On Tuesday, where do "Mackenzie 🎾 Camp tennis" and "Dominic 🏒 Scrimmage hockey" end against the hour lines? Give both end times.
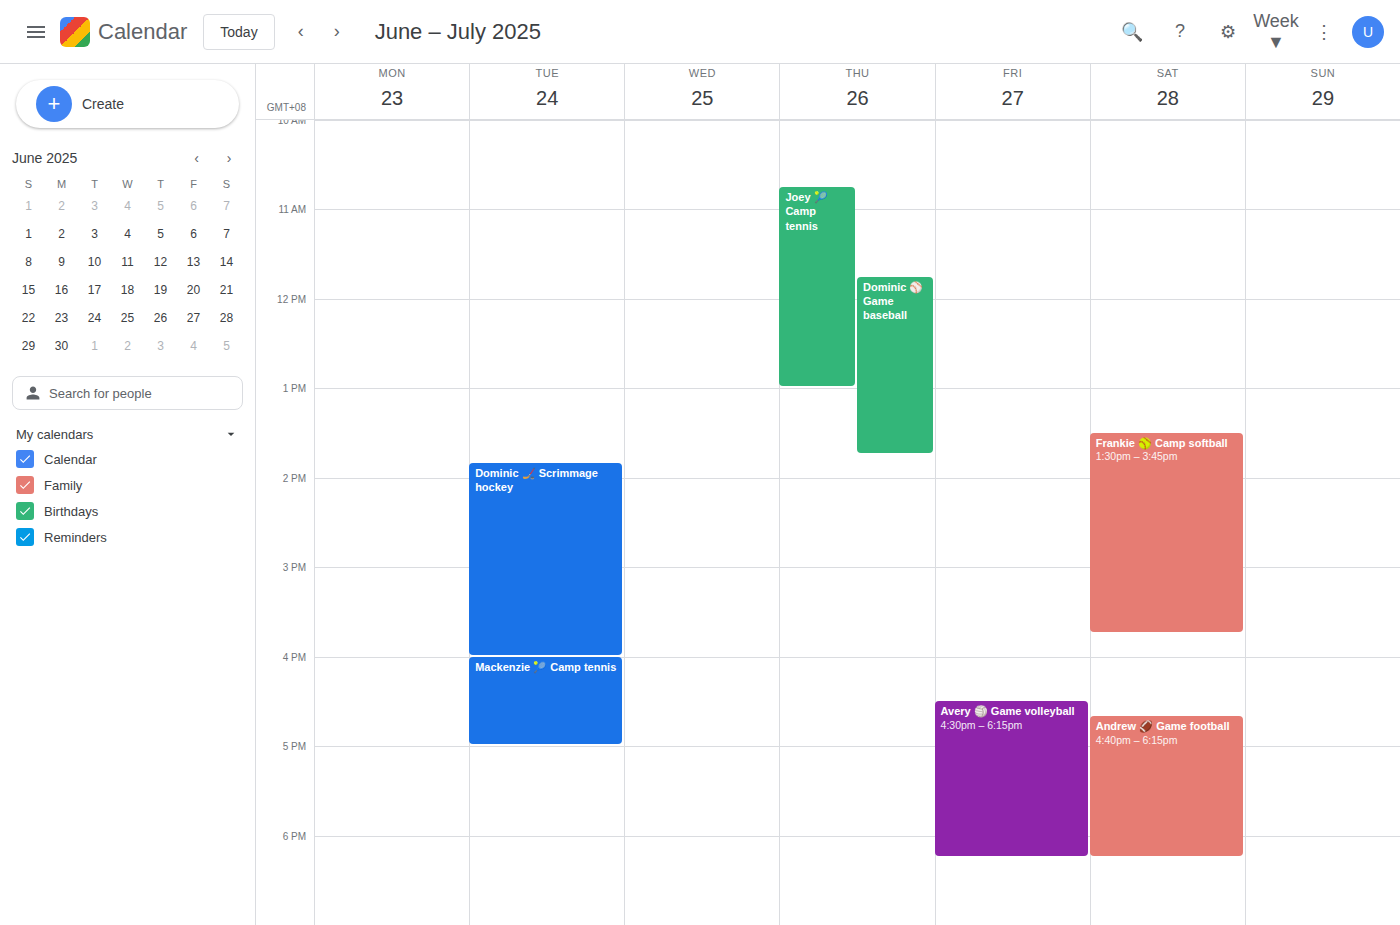
"Mackenzie 🎾 Camp tennis": 17:00, exactly on the 17:00 line. "Dominic 🏒 Scrimmage hockey": 16:00, exactly on the 16:00 line.